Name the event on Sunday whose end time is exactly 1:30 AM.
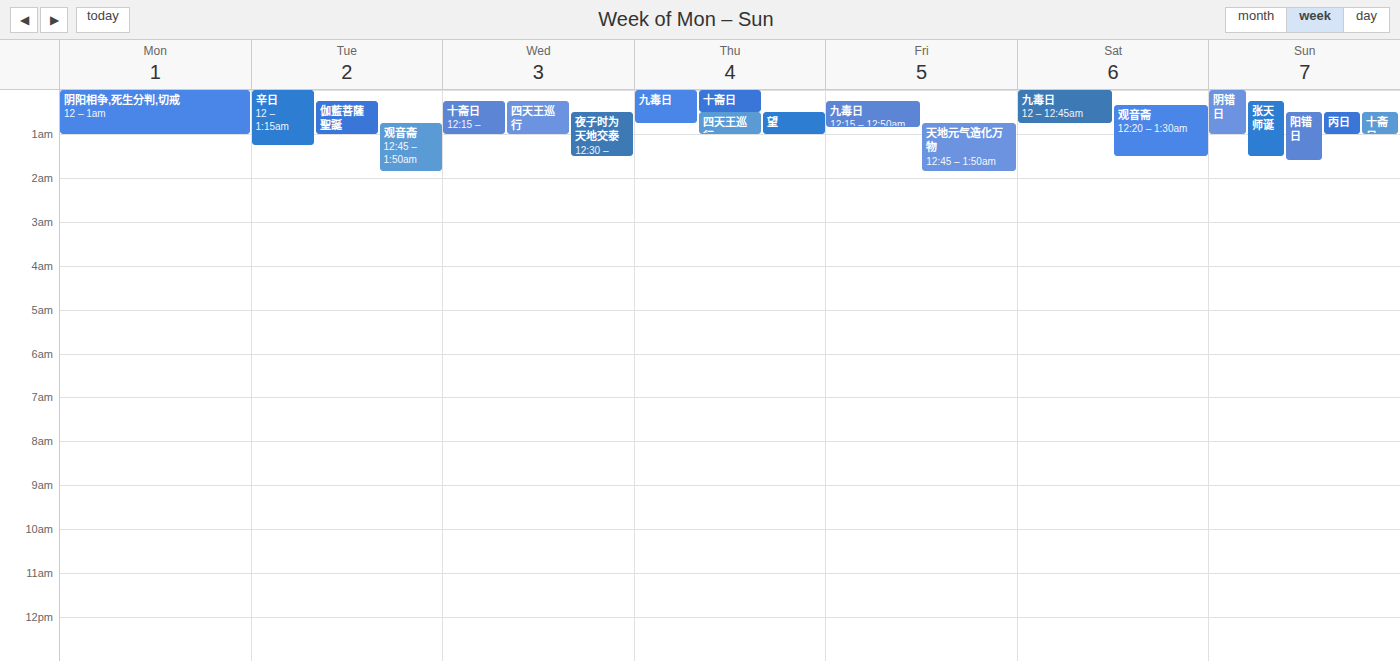
"张天师诞"